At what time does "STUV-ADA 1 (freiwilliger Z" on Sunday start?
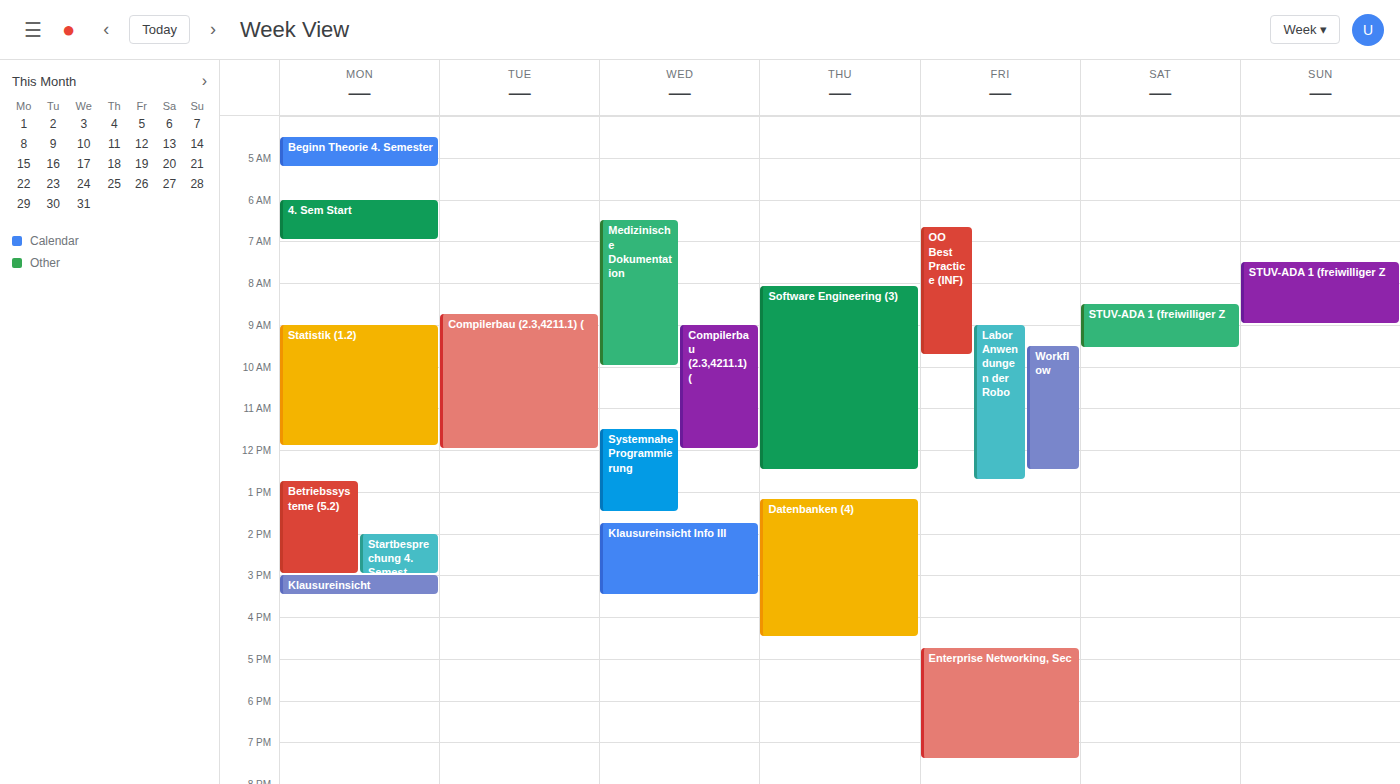
7:30 AM